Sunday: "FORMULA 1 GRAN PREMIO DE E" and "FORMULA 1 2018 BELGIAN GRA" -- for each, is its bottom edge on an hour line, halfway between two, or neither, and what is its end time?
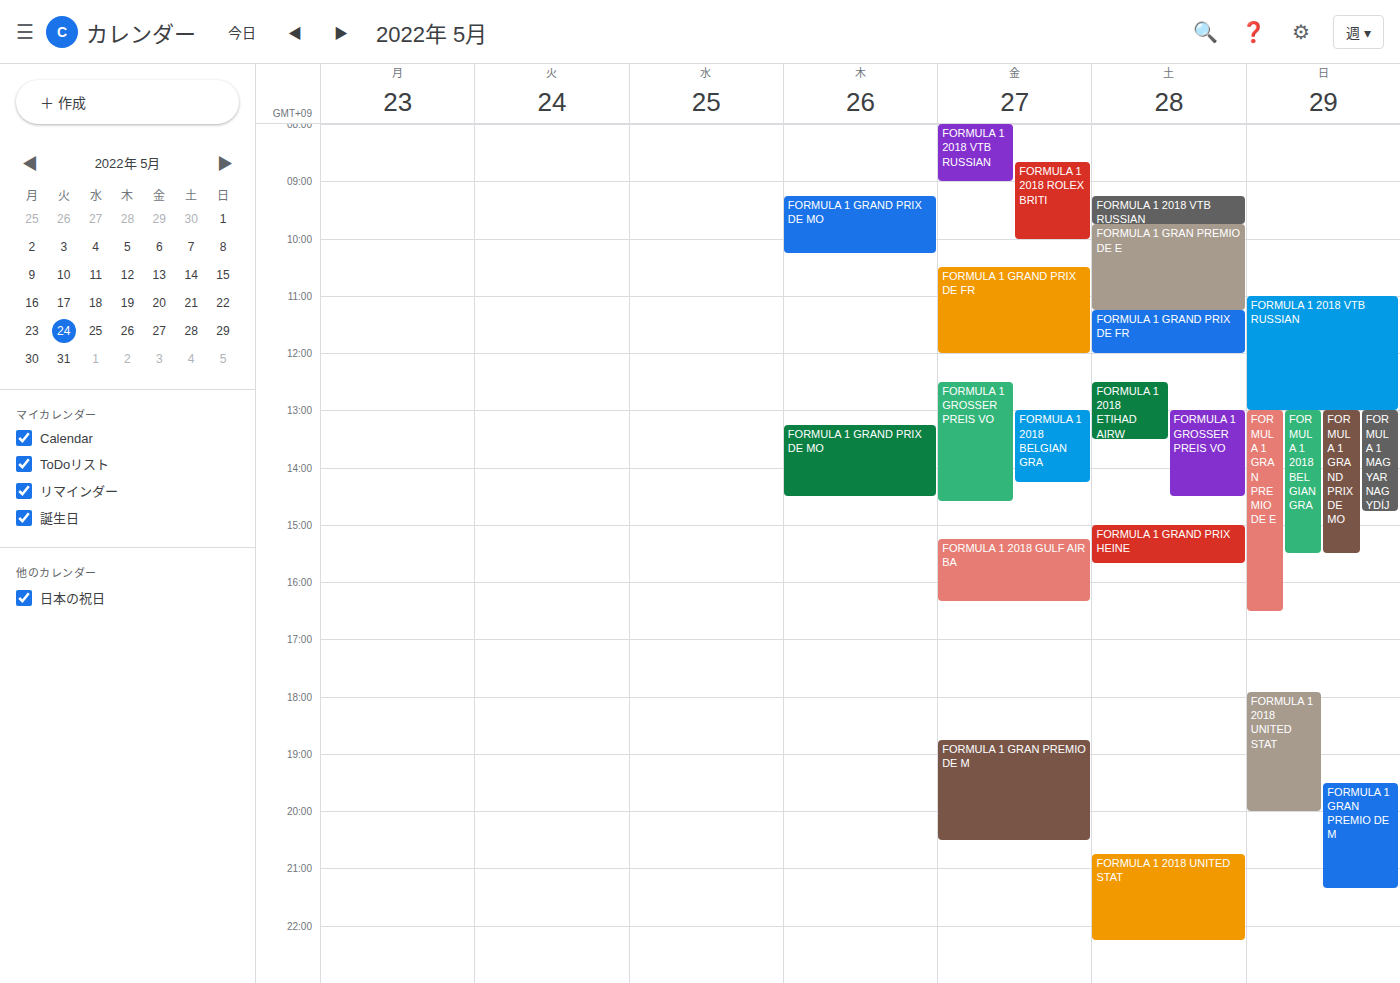
"FORMULA 1 GRAN PREMIO DE E": 4:30 PM, halfway between the 4 PM and 5 PM lines. "FORMULA 1 2018 BELGIAN GRA": 3:30 PM, halfway between the 3 PM and 4 PM lines.